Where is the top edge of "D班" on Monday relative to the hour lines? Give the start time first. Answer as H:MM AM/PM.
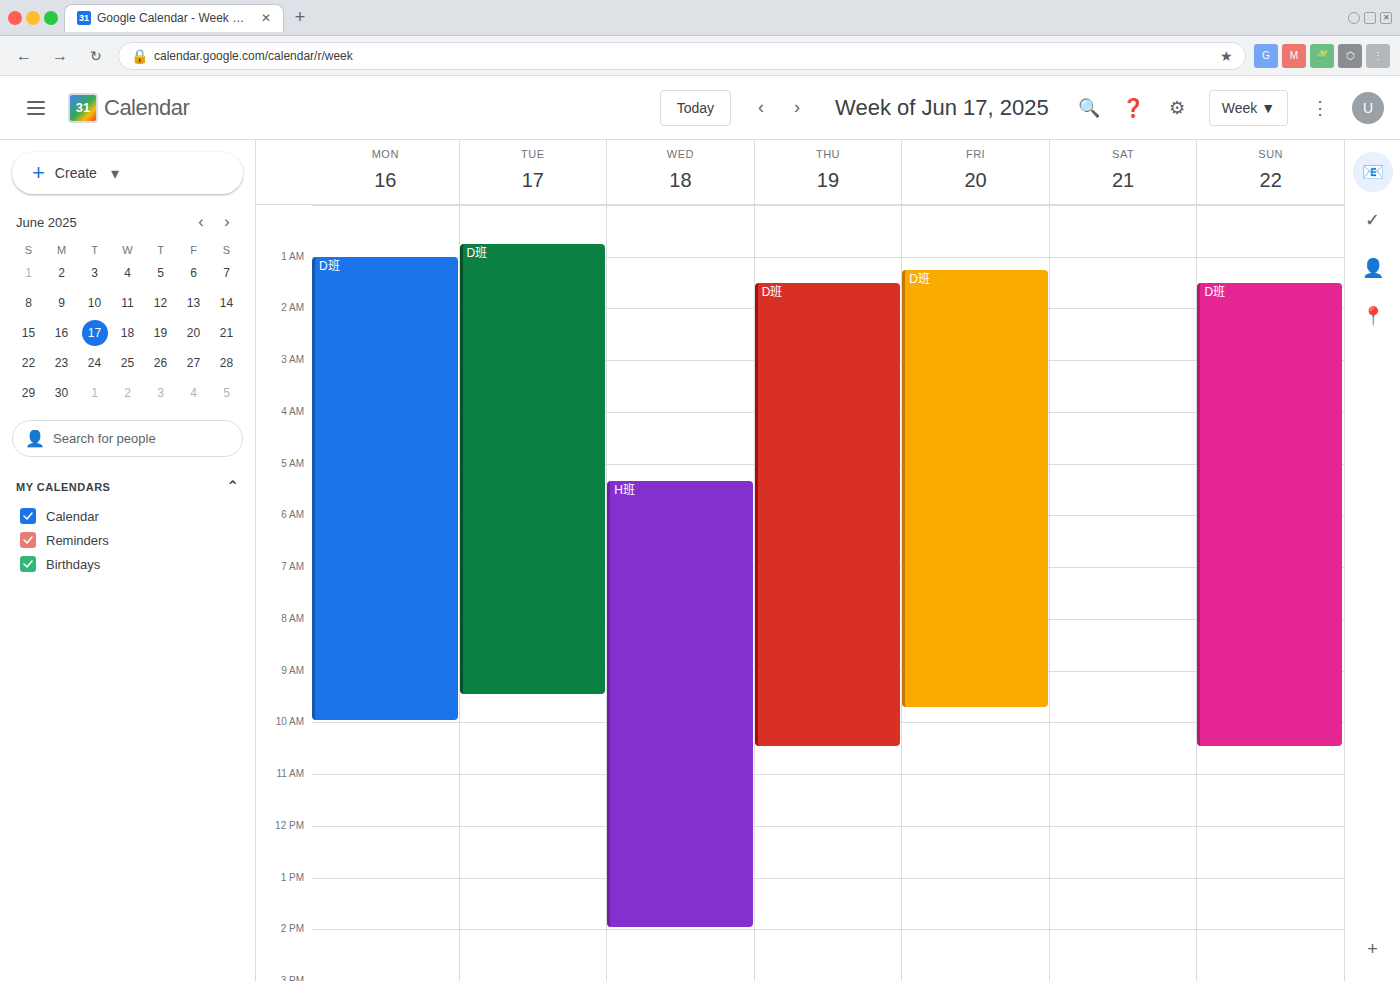
1:00 AM -- exactly on the 1 AM line.